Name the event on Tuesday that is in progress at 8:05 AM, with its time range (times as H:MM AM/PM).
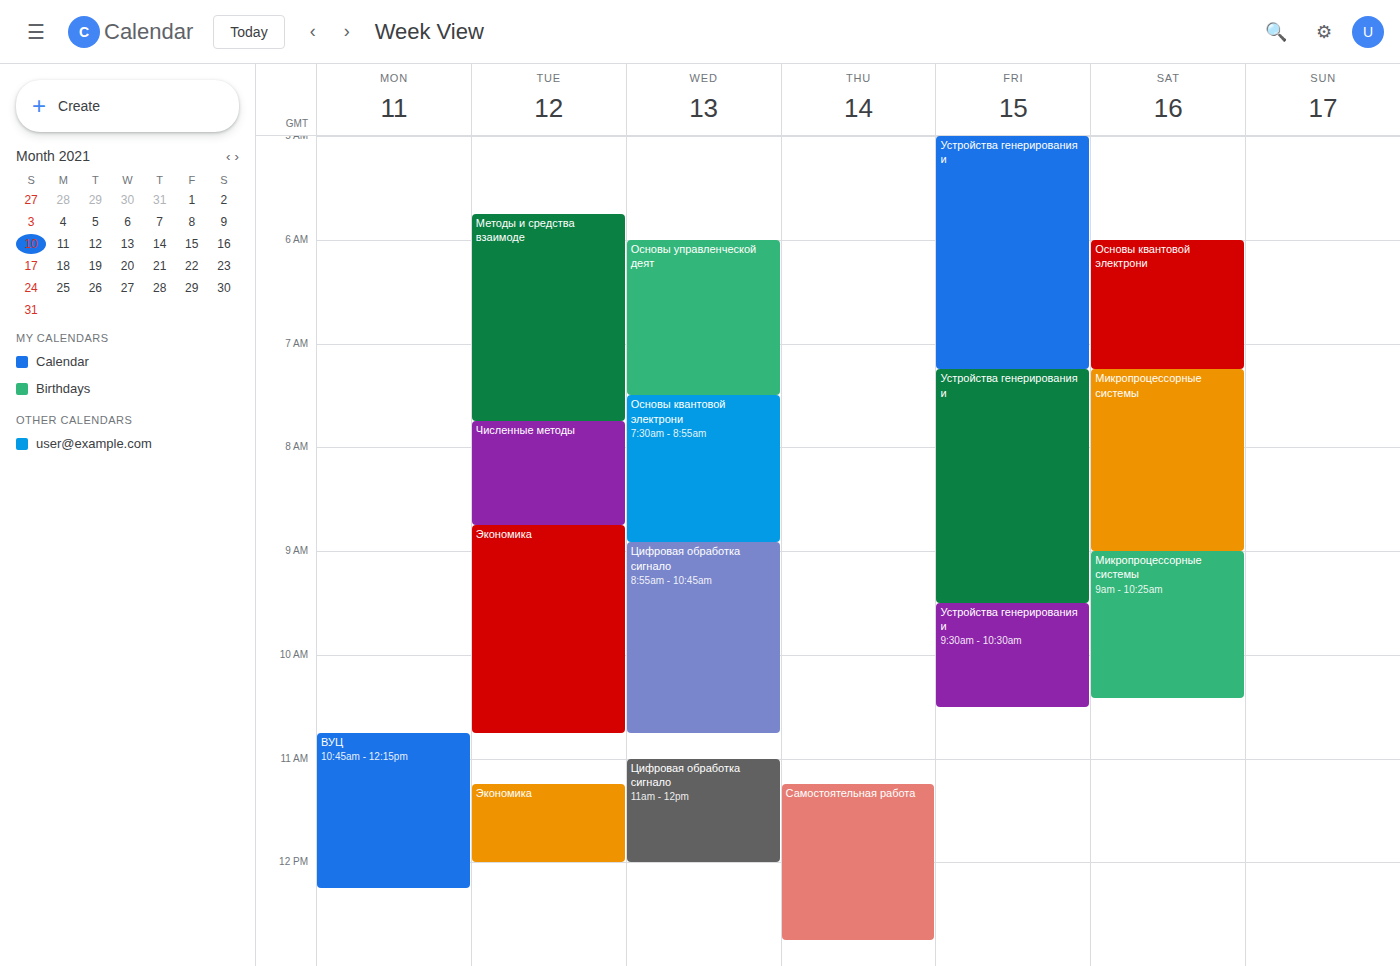
"Численные методы", 7:45 AM to 8:45 AM